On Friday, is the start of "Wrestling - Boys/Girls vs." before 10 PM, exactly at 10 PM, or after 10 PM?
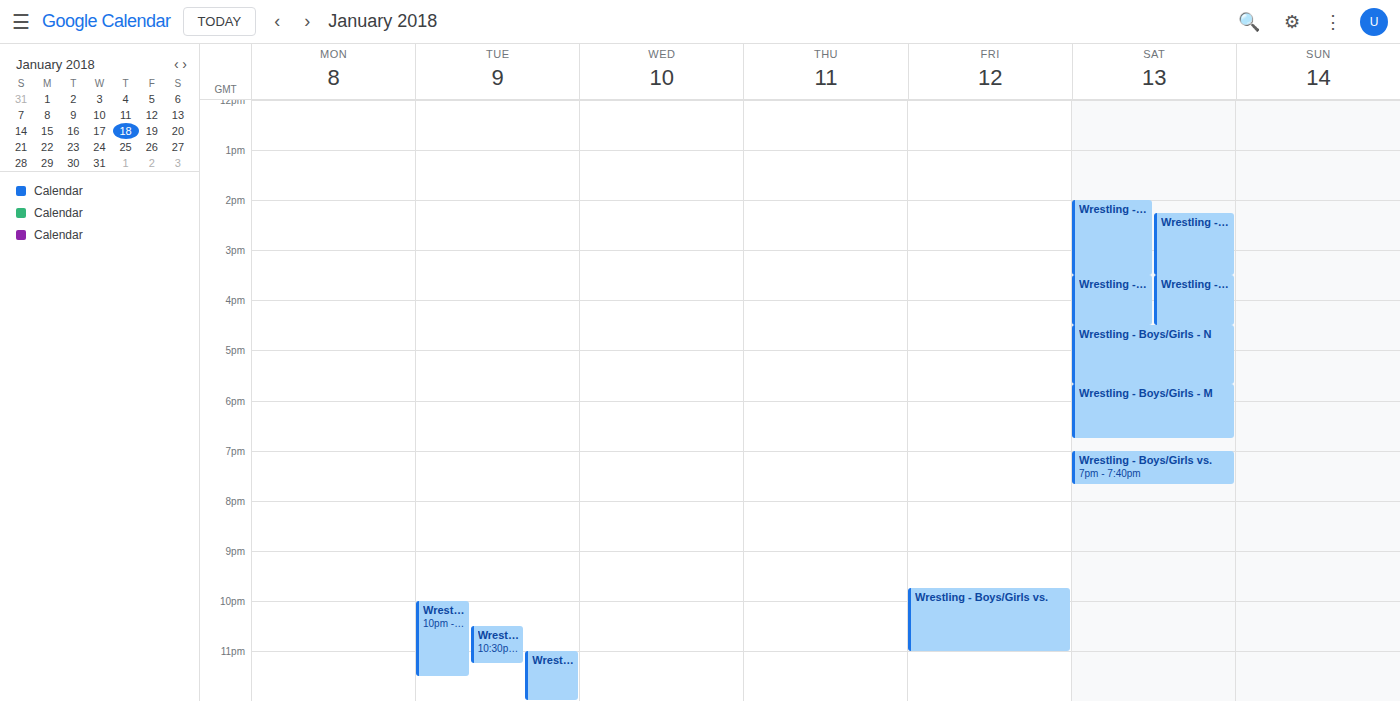
9:45 PM -- before 10 PM, 15 minutes above the 10 PM line.